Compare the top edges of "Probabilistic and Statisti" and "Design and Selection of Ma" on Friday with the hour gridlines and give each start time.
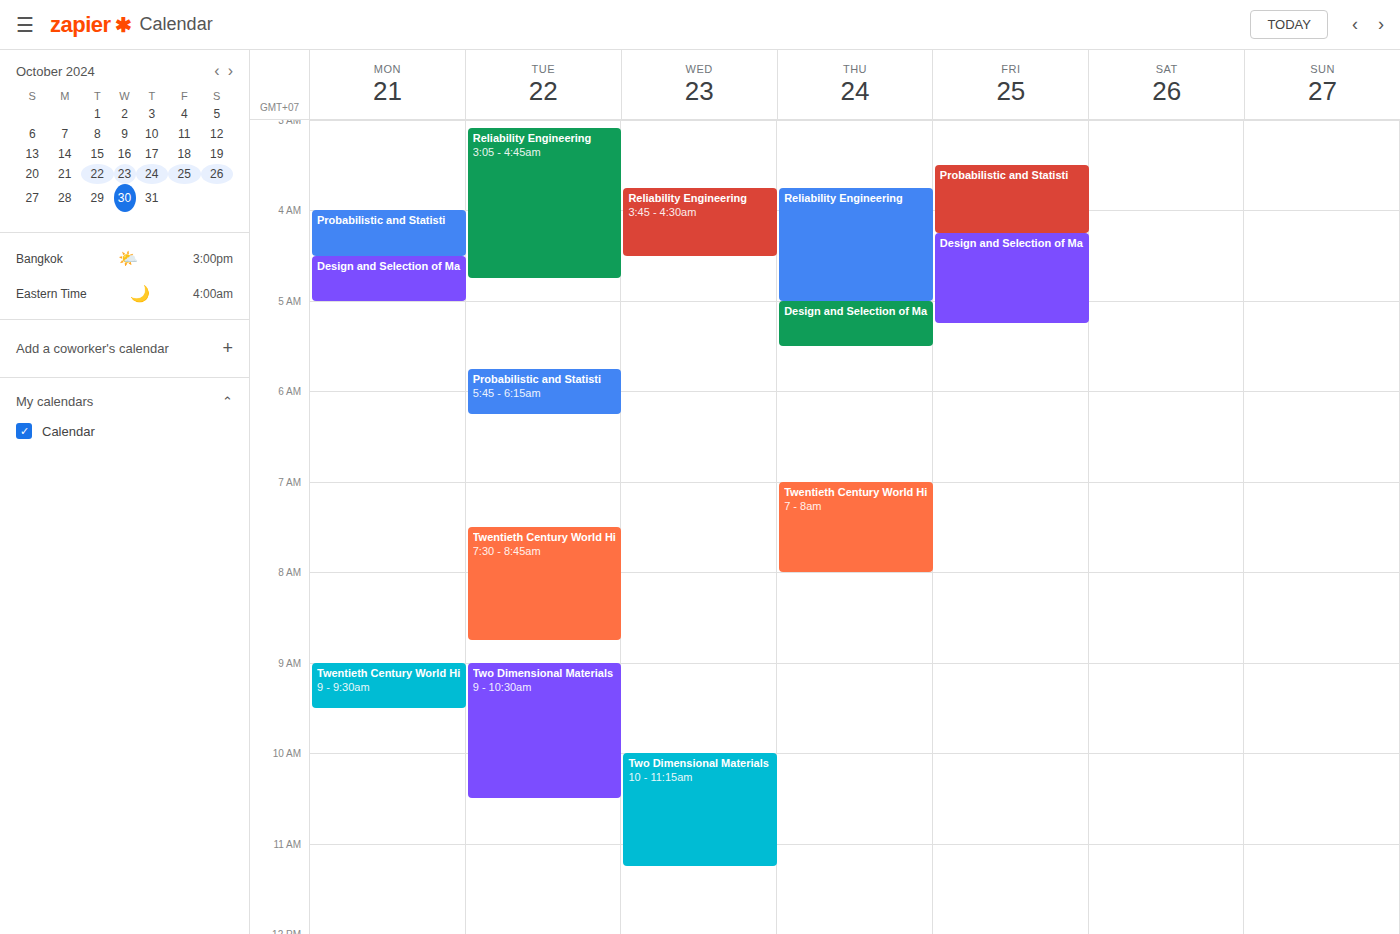
"Probabilistic and Statisti": 3:30 AM, halfway between the 3 AM and 4 AM lines. "Design and Selection of Ma": 4:15 AM, neither: a quarter of the way from the 4 AM line to the 5 AM line.